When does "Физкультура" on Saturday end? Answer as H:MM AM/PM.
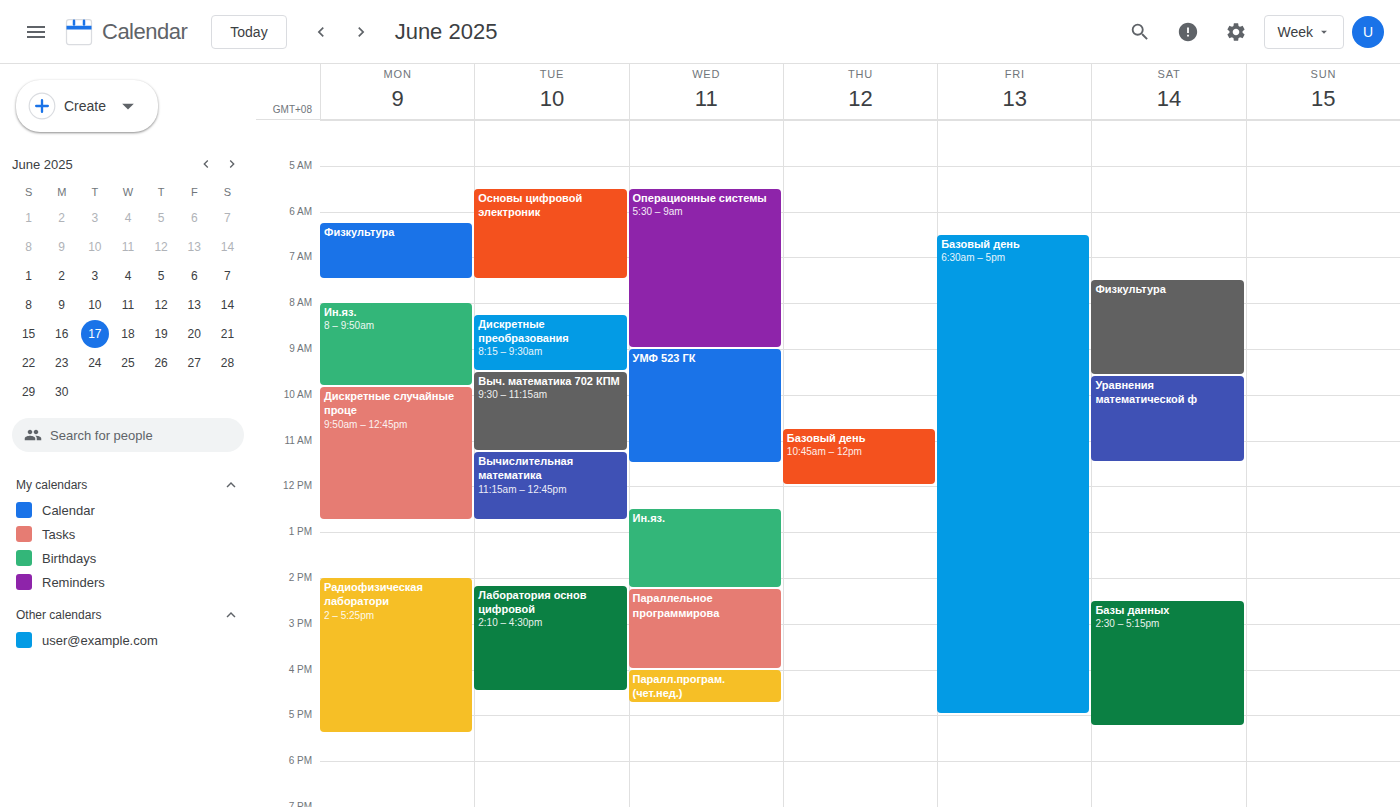
9:35 AM